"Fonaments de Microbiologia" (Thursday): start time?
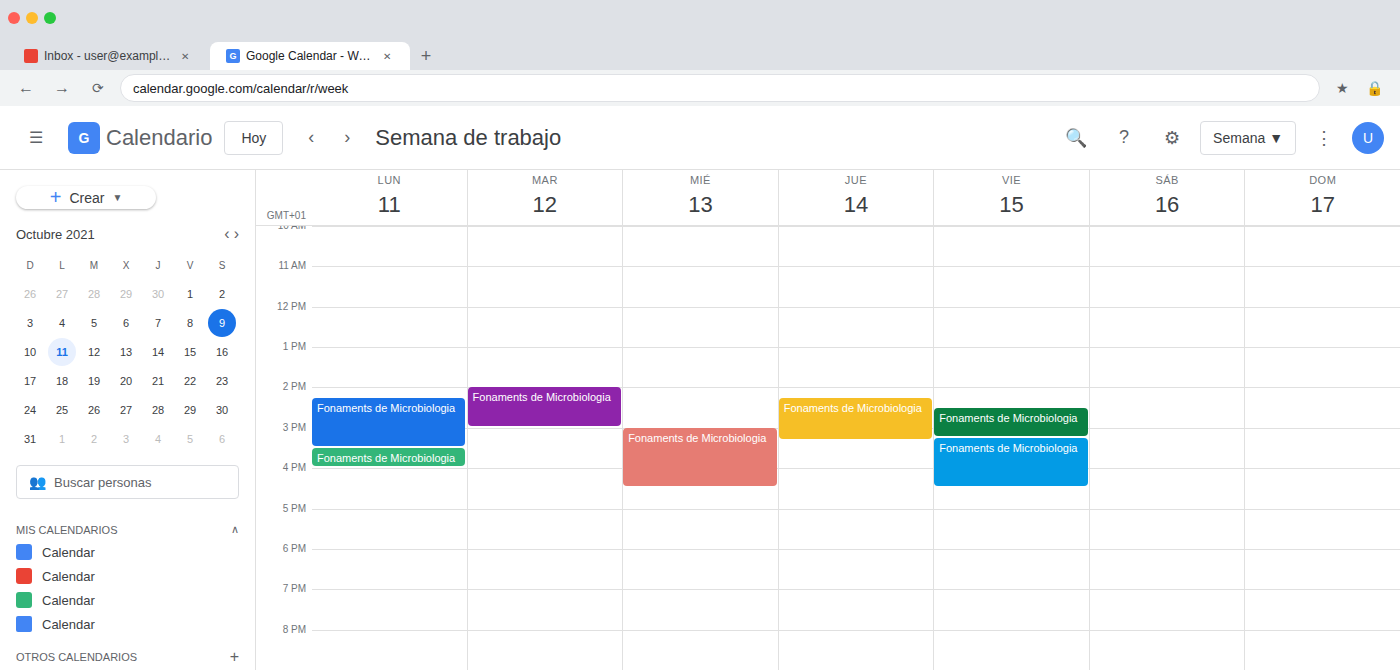
2:15 PM